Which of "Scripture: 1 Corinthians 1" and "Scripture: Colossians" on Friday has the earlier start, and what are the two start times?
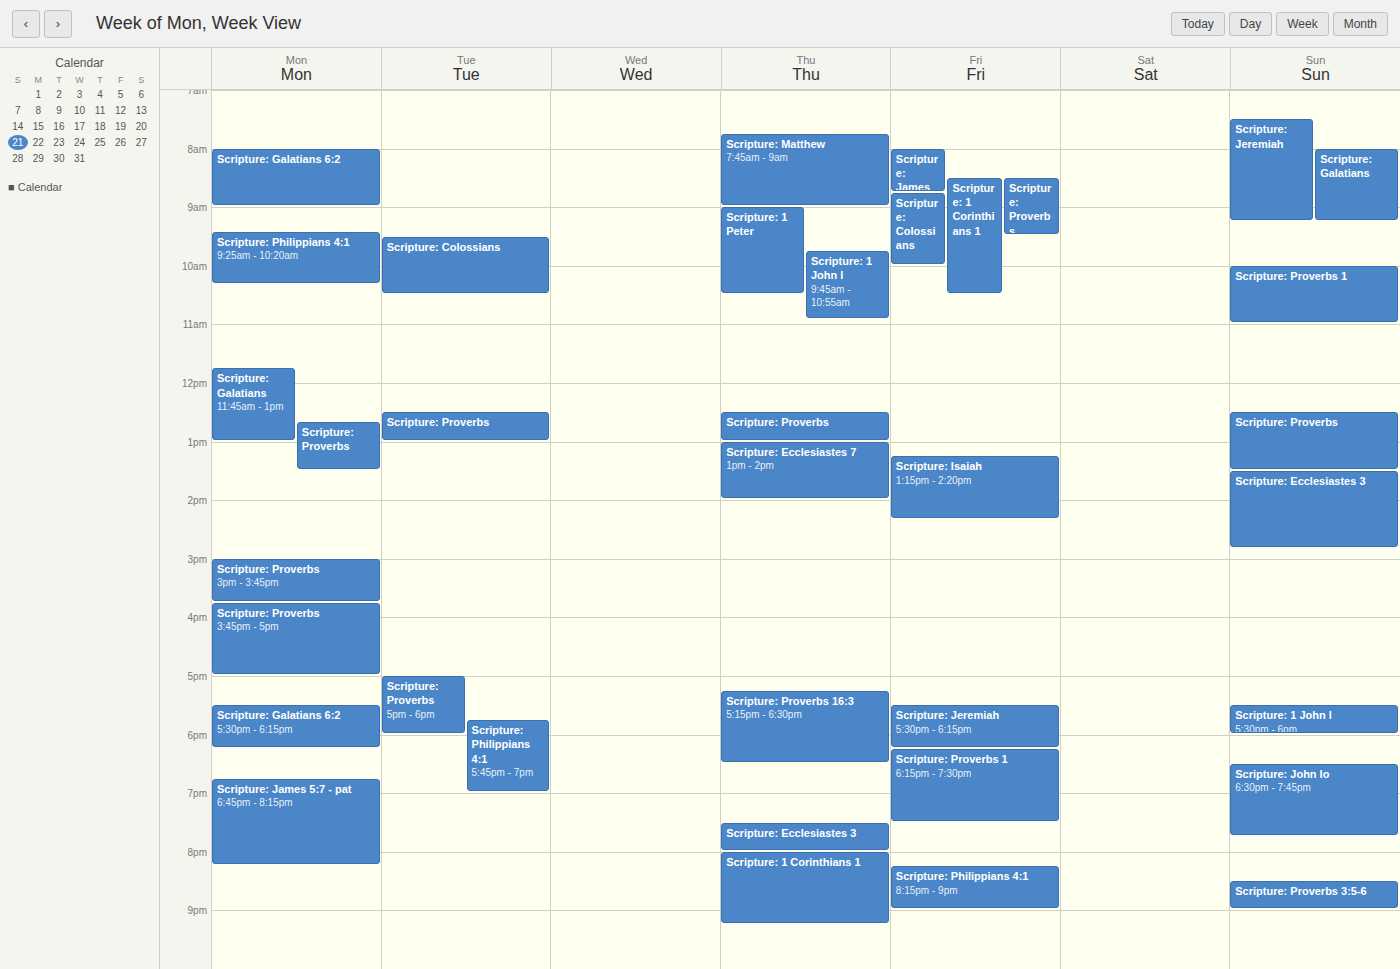
"Scripture: 1 Corinthians 1" 8:30 AM; "Scripture: Colossians" 8:45 AM.